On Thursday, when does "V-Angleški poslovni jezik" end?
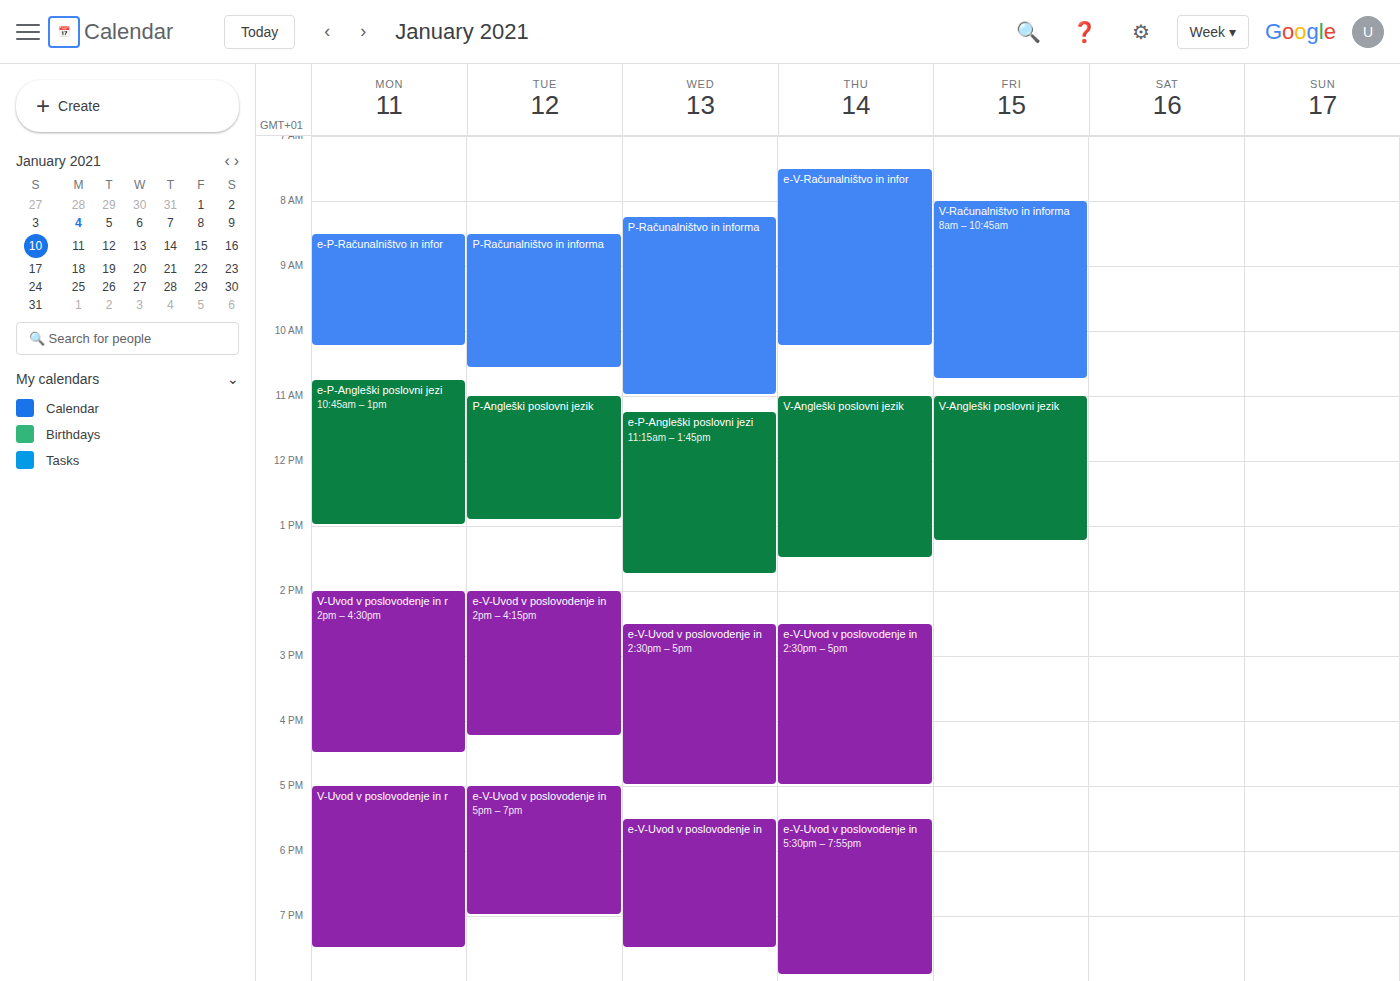
1:30 PM